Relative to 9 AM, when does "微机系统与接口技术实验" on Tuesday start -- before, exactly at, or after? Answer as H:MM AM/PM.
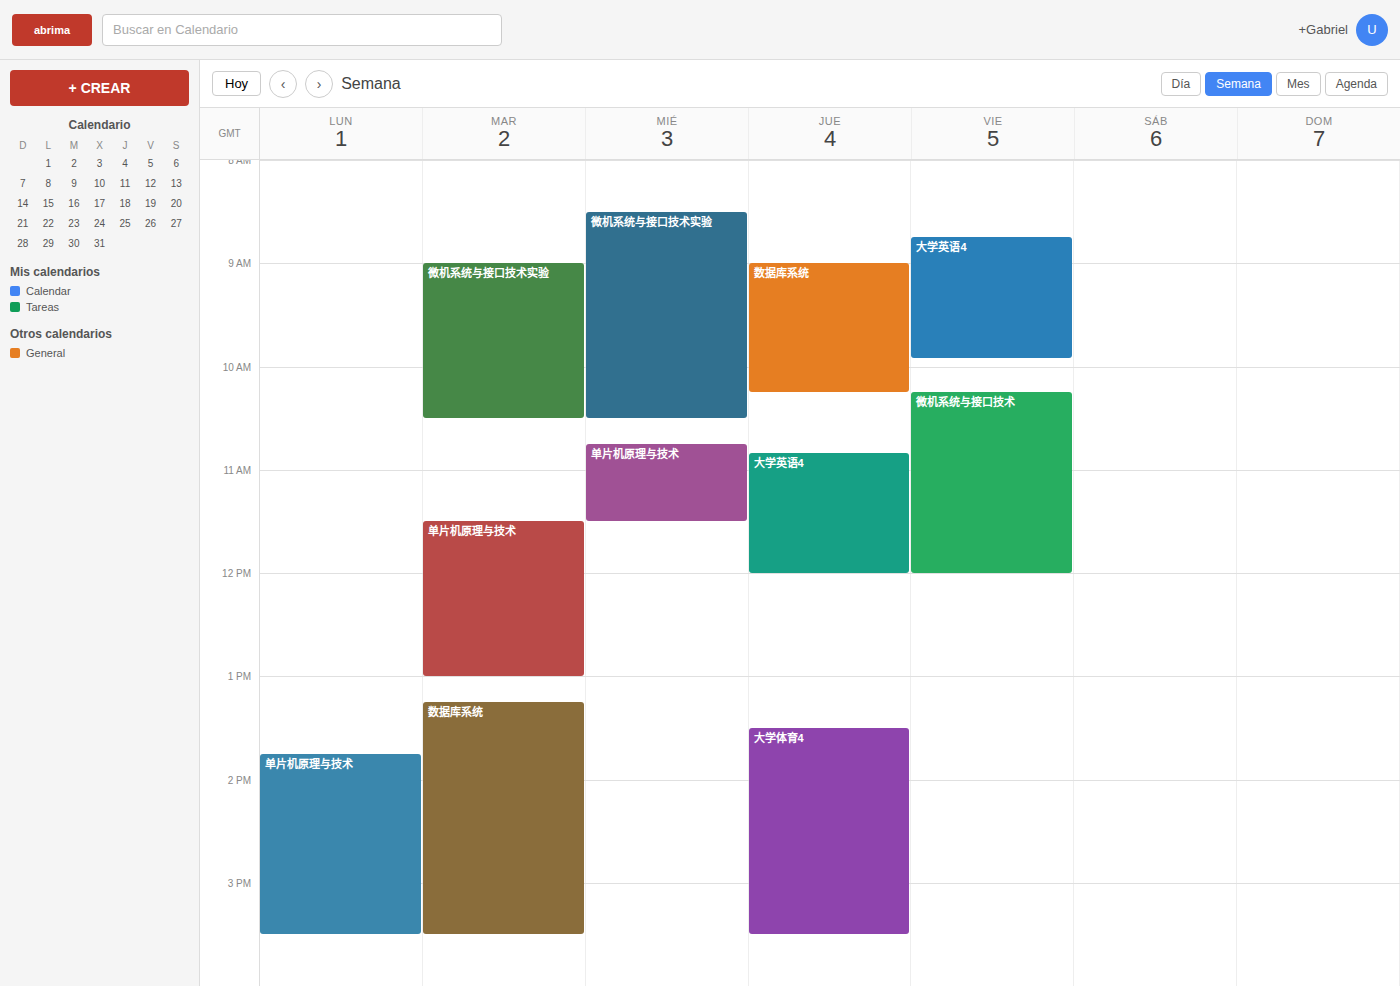
9:00 AM -- exactly at 9 AM, on the 9 AM line.